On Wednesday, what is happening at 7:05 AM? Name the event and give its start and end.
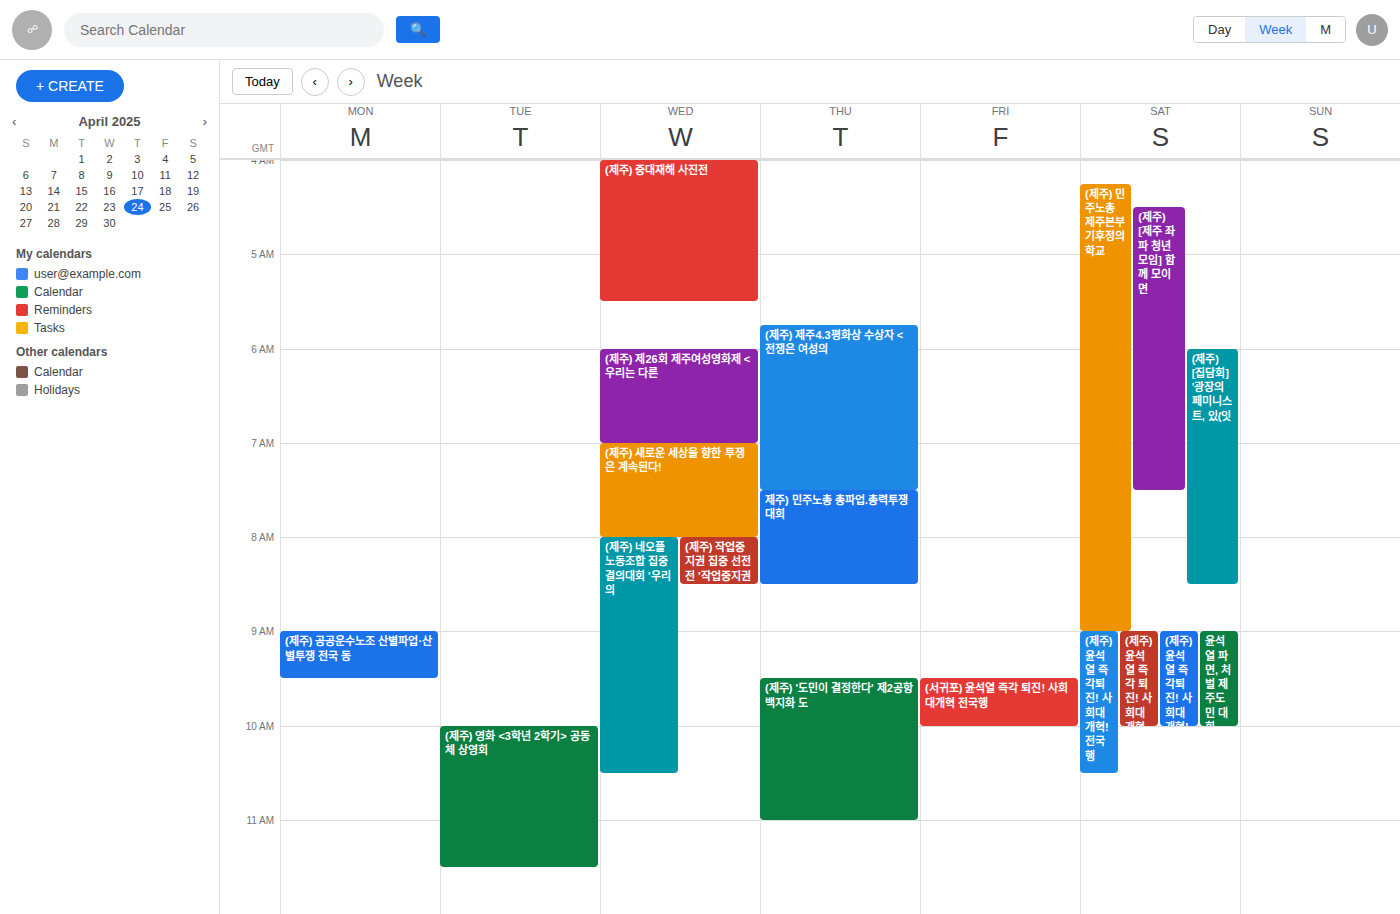
"(제주) 새로운 세상을 향한 투쟁은 계속된다!", 7:00 AM to 8:00 AM